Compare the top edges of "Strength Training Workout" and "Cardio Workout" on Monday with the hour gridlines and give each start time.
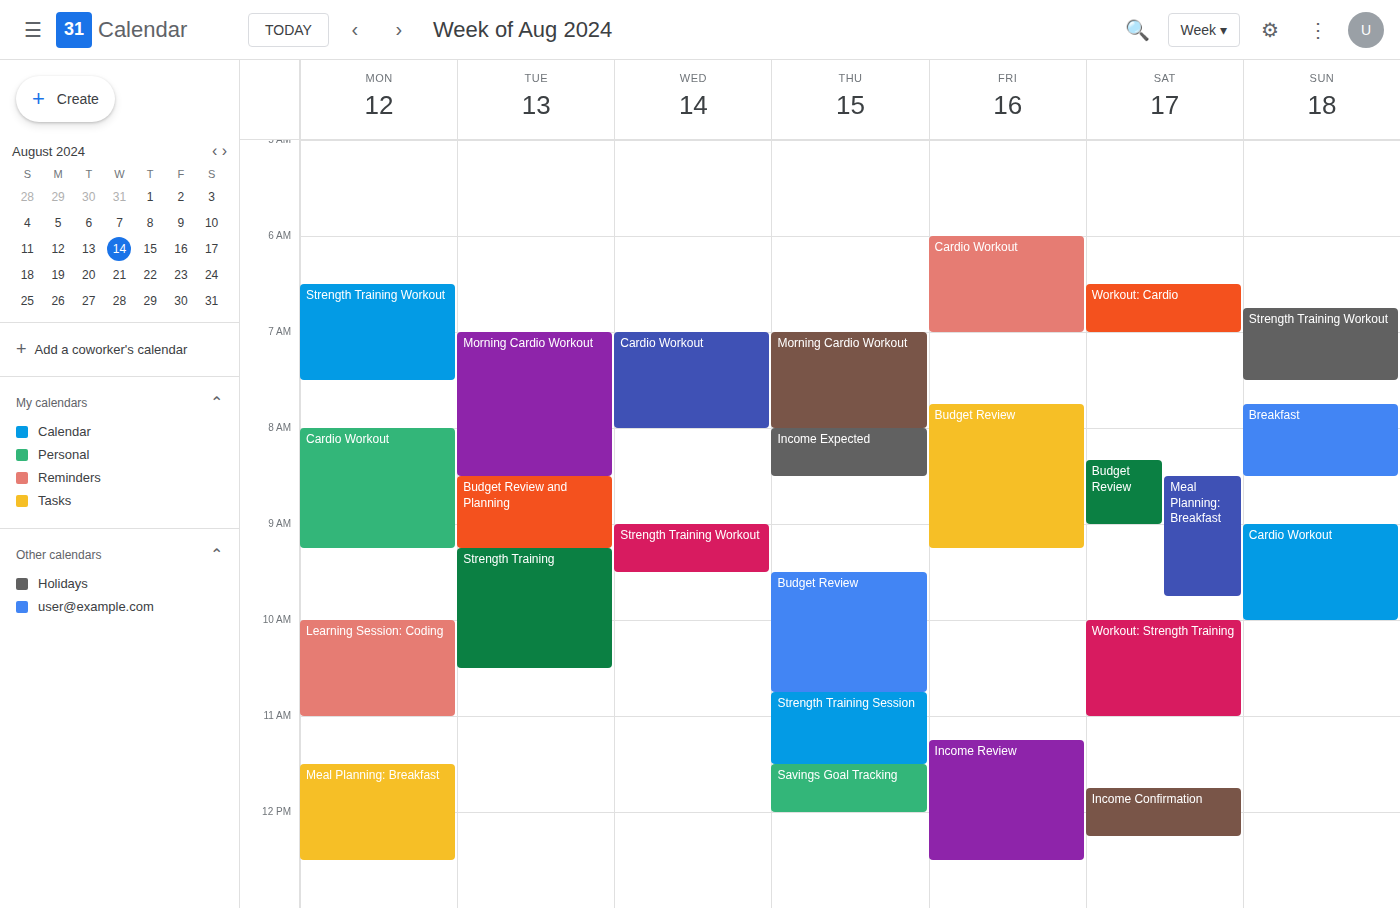
"Strength Training Workout": 06:30, halfway between the 06:00 and 07:00 lines. "Cardio Workout": 08:00, exactly on the 08:00 line.